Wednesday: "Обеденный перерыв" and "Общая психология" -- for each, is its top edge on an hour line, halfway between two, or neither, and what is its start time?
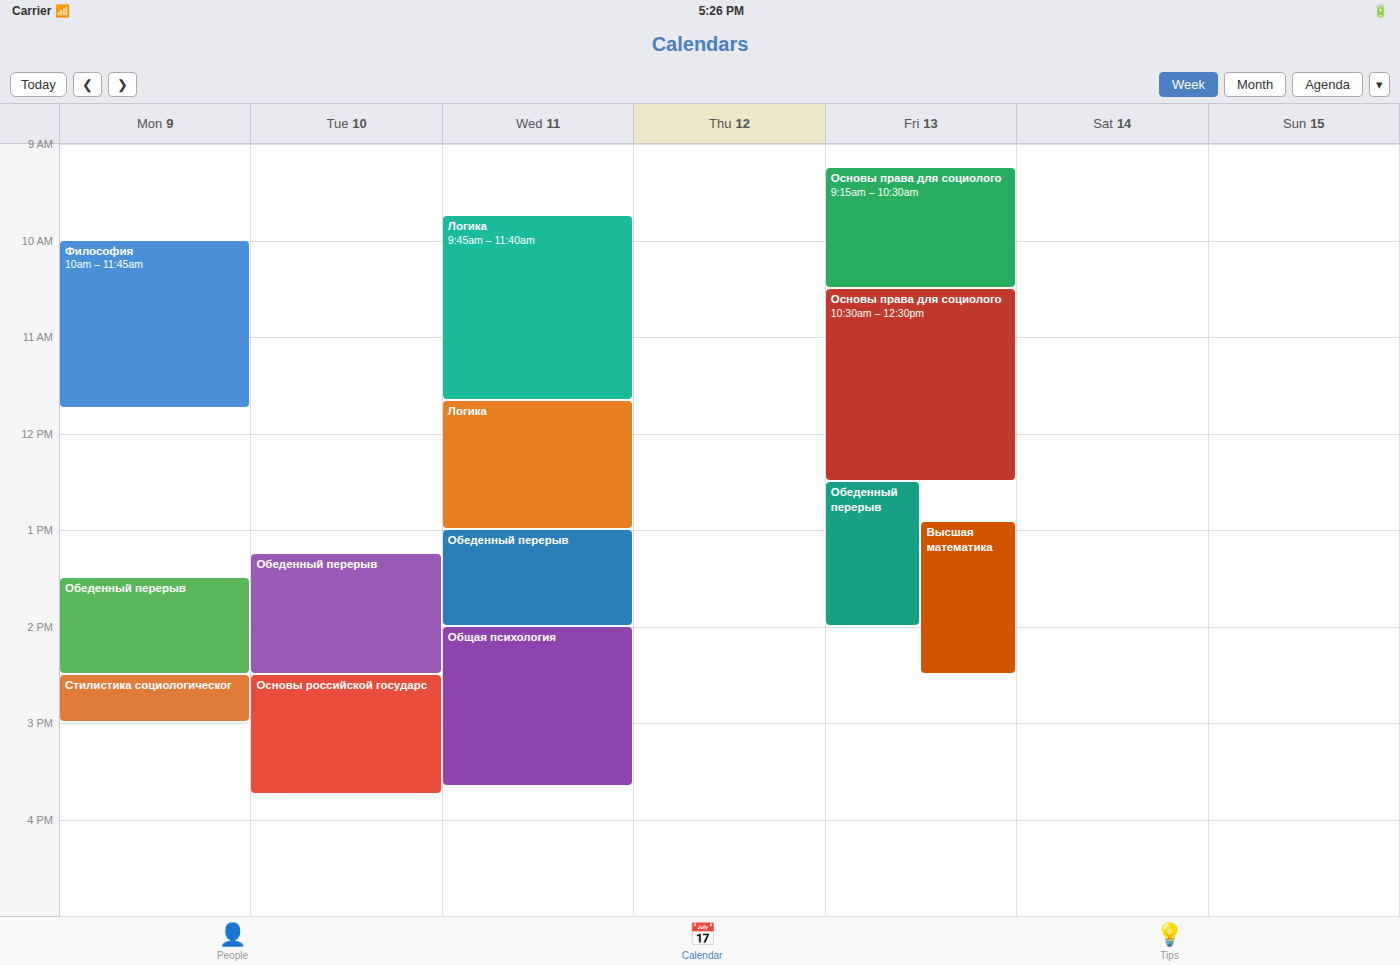
"Обеденный перерыв": 1:00 PM, exactly on the 1 PM line. "Общая психология": 2:00 PM, exactly on the 2 PM line.